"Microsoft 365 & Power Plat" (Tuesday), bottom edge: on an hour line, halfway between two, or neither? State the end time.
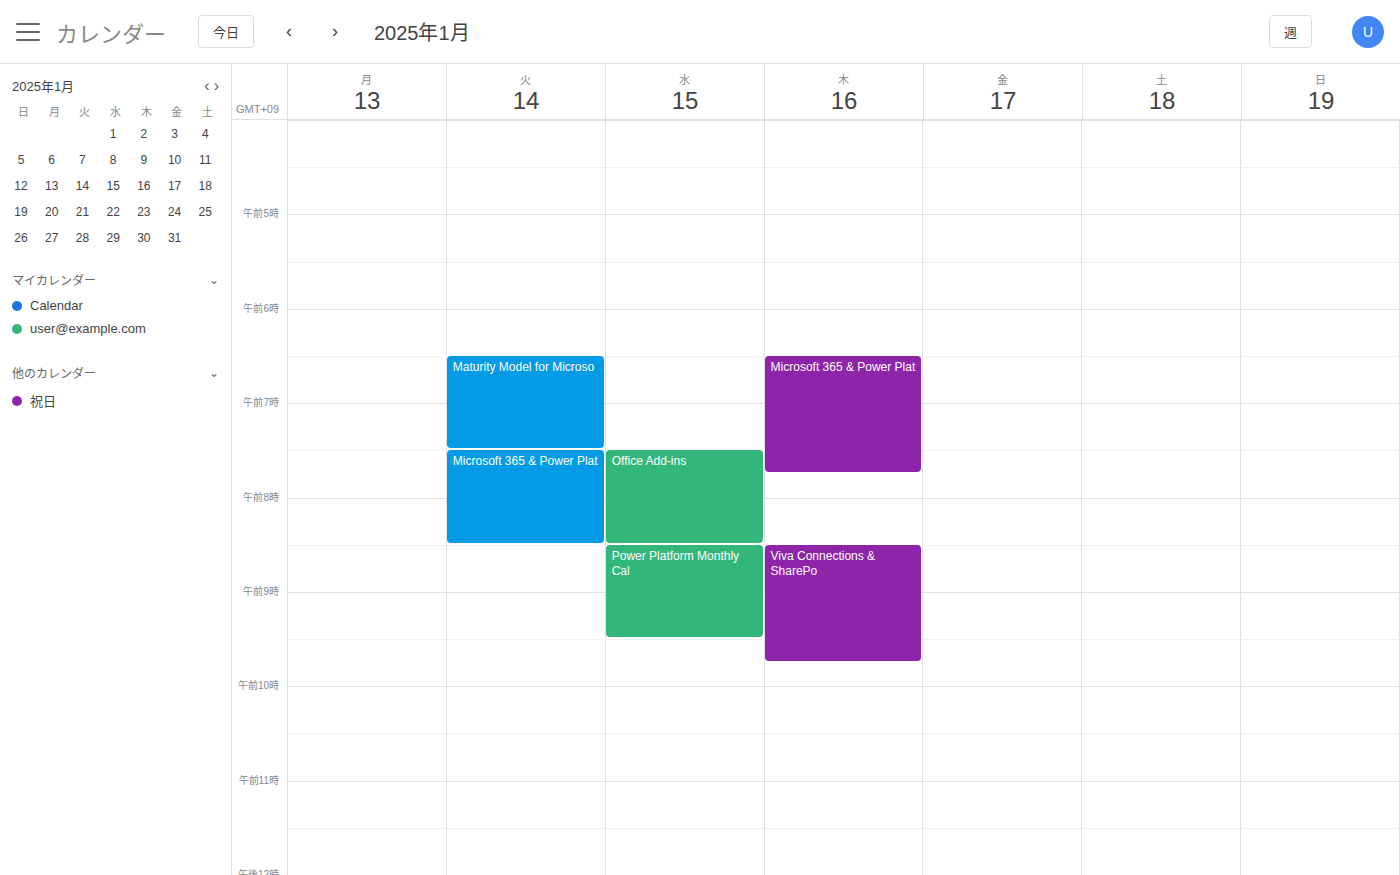
08:30 -- halfway between the 08:00 and 09:00 lines.